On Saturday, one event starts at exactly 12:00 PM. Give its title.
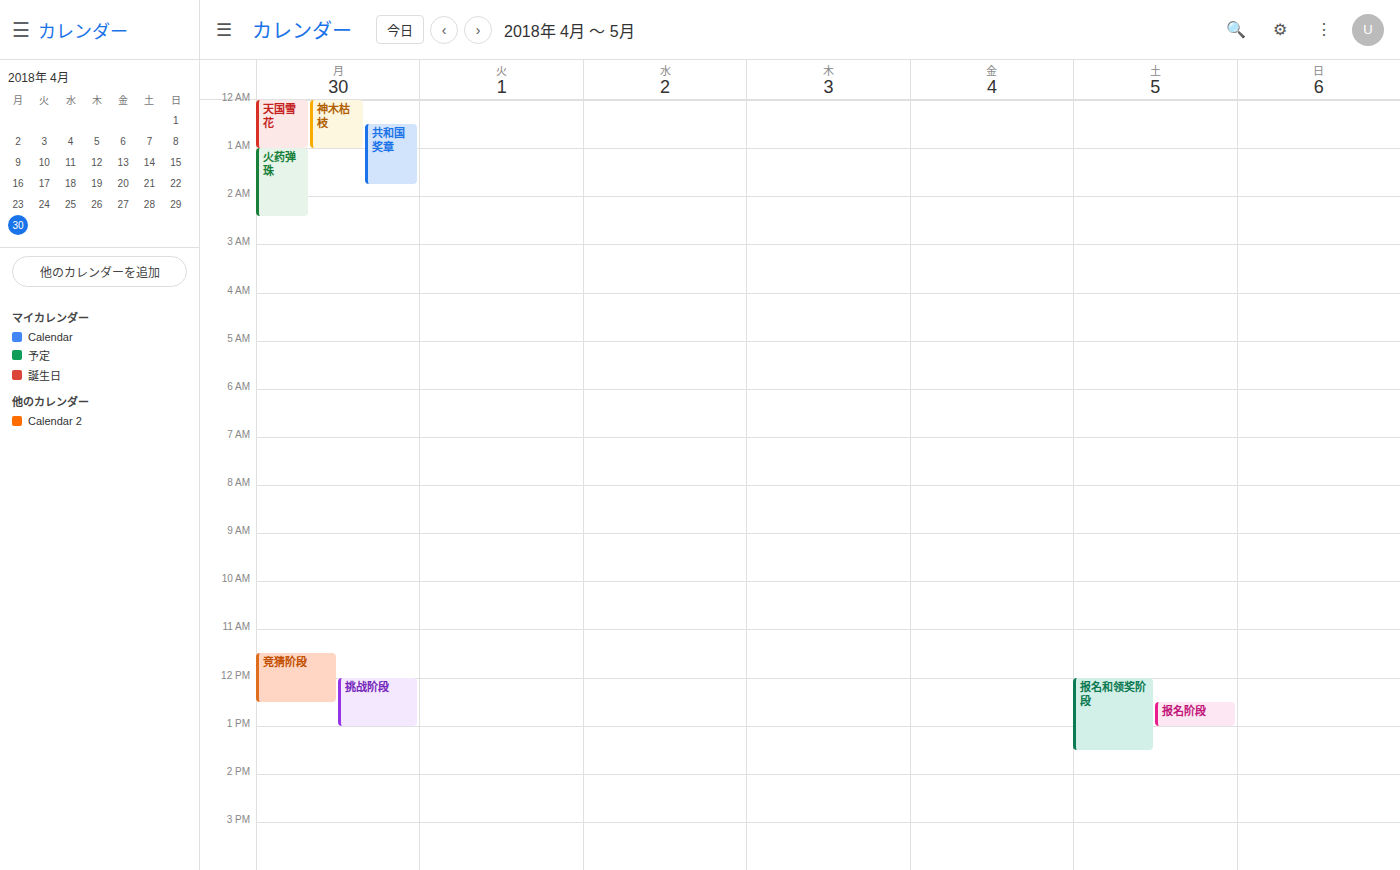
"报名和领奖阶段"